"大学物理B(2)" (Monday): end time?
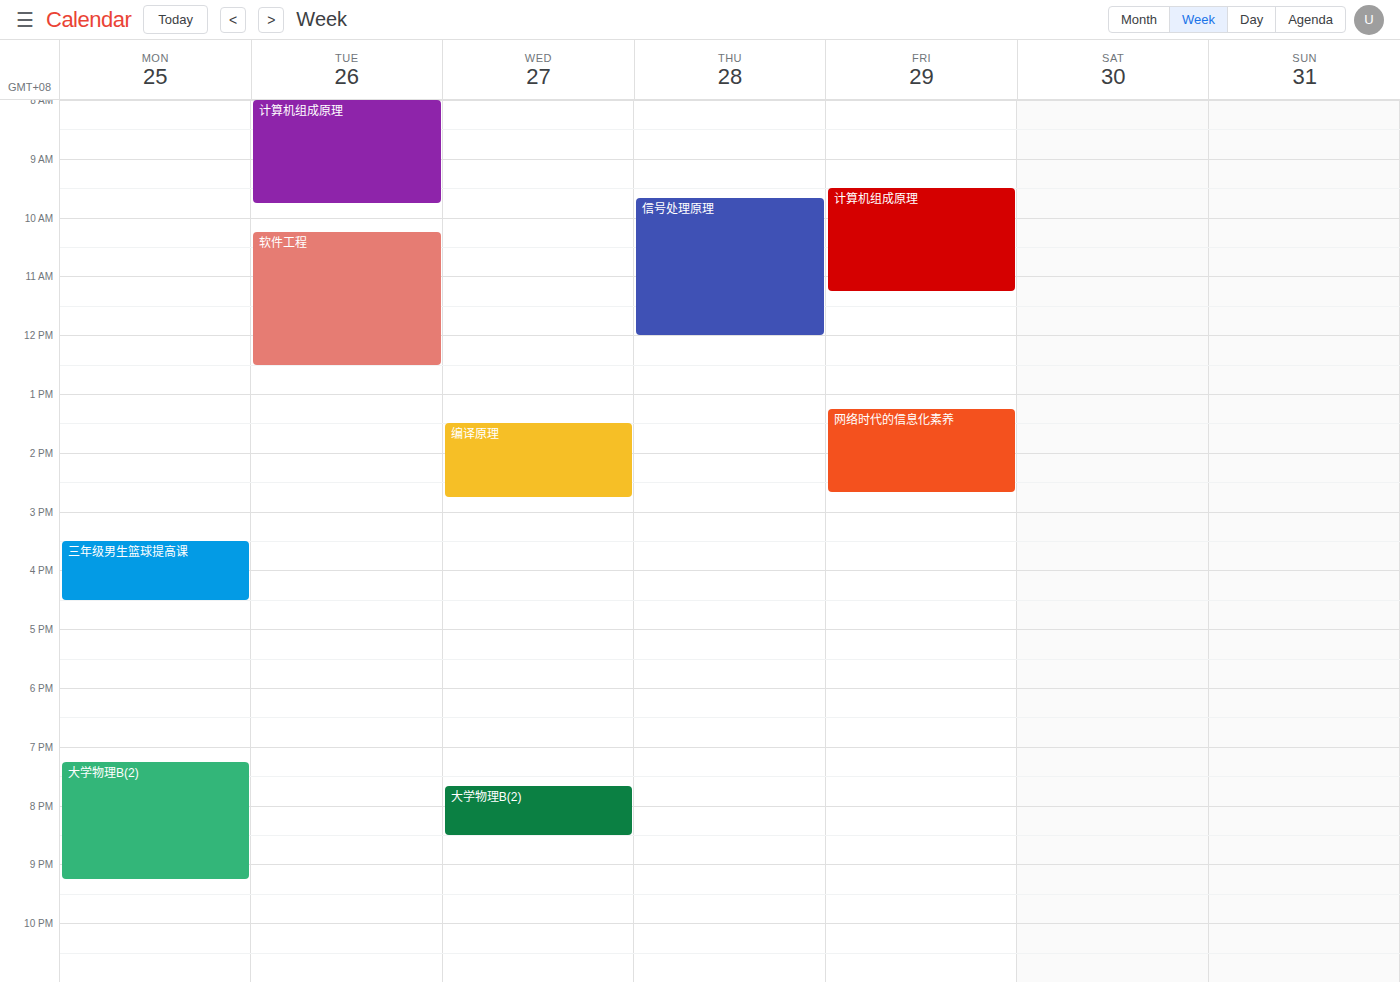
9:15 PM